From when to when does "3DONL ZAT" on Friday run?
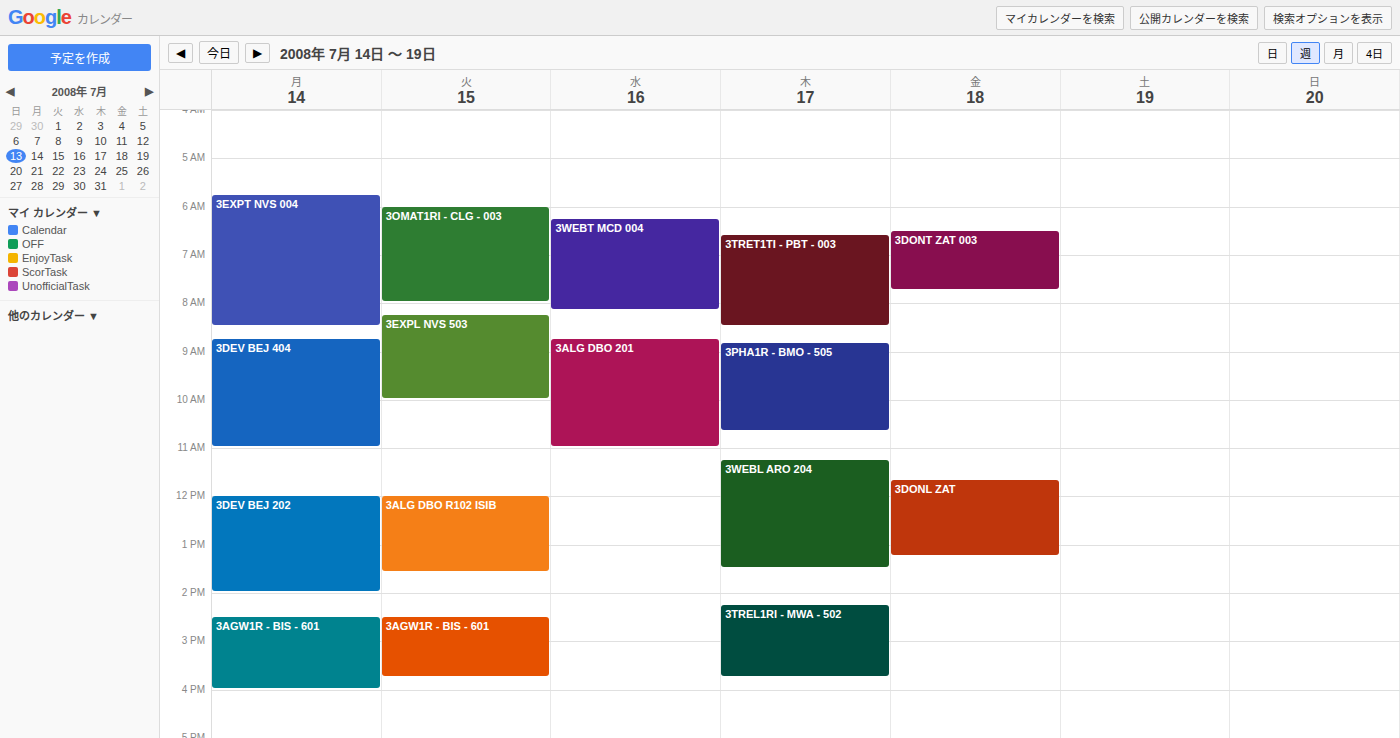
11:40 AM to 1:15 PM